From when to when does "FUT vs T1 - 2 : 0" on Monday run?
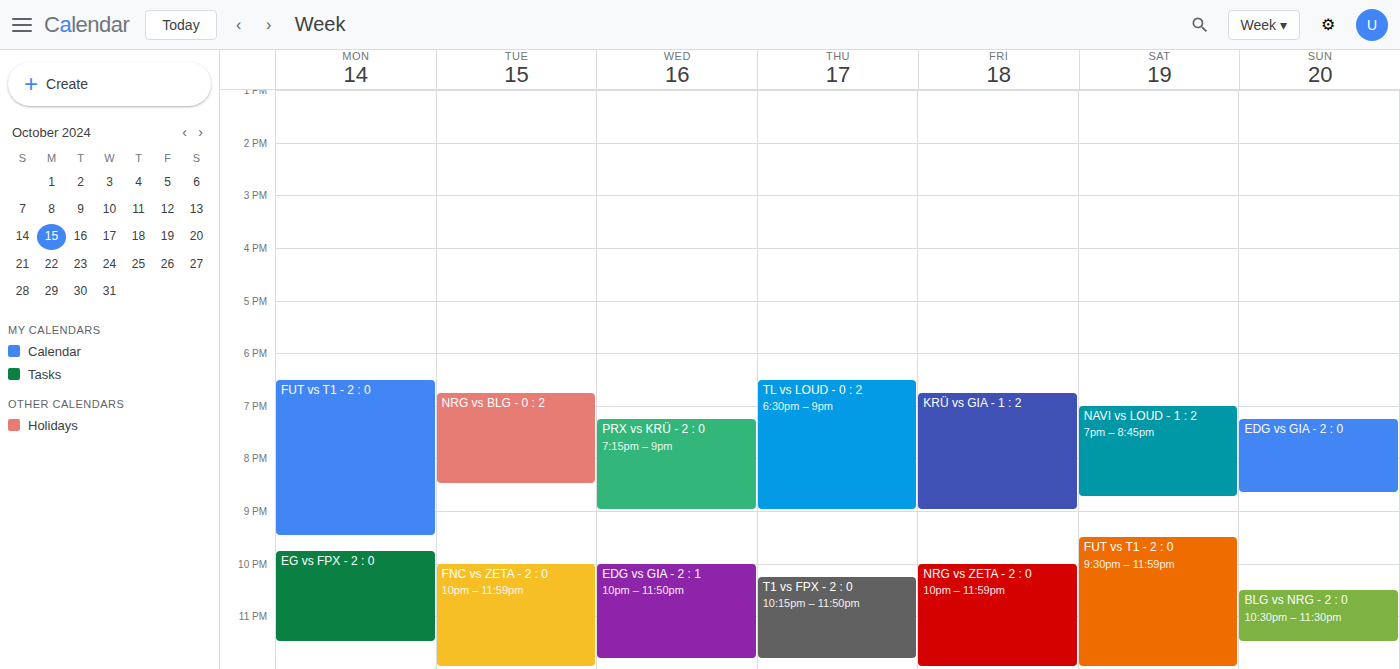
6:30 PM to 9:30 PM